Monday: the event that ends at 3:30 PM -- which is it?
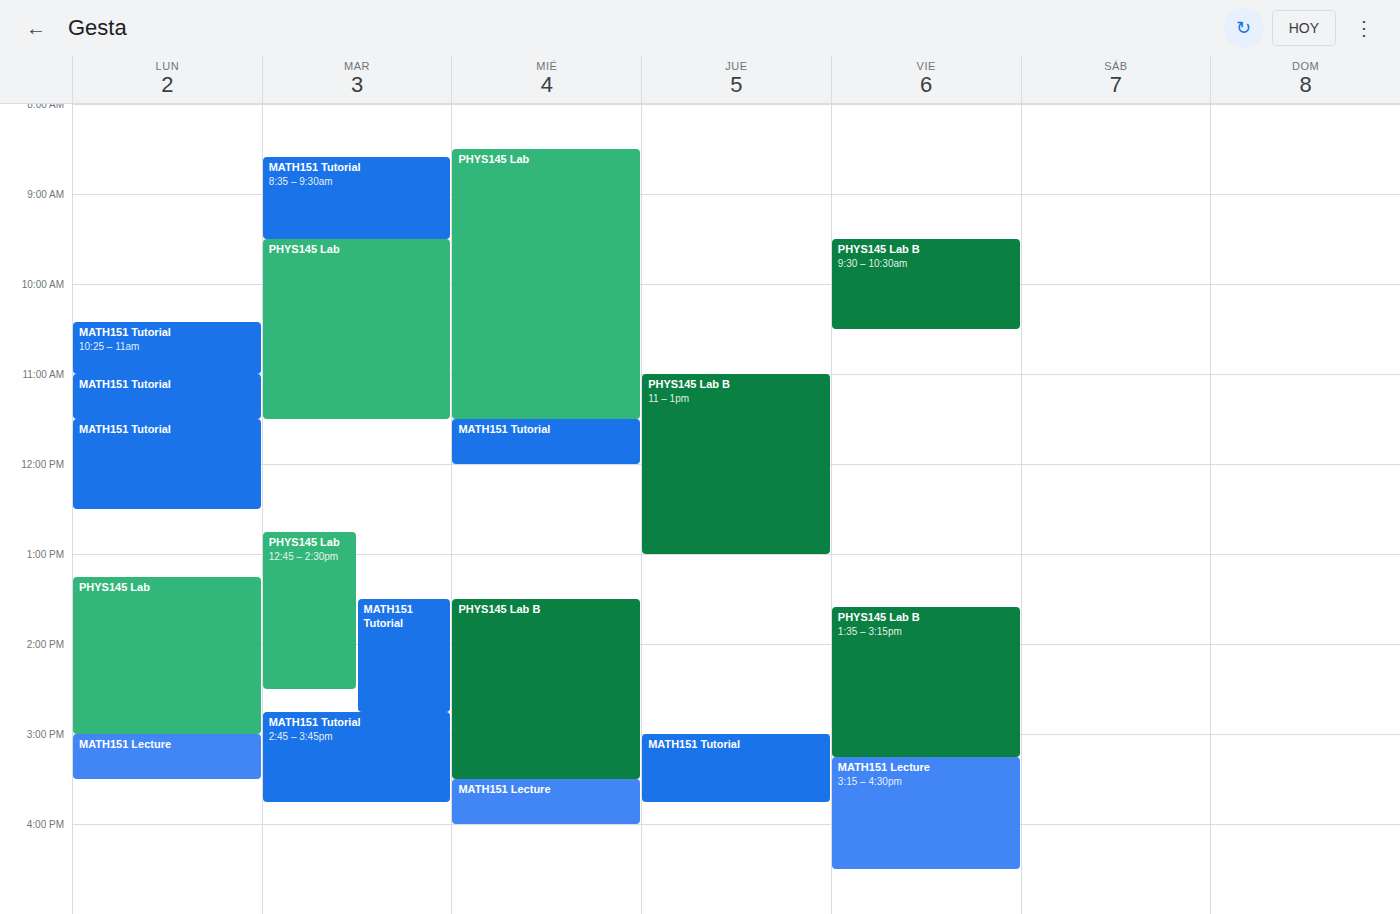
"MATH151 Lecture"